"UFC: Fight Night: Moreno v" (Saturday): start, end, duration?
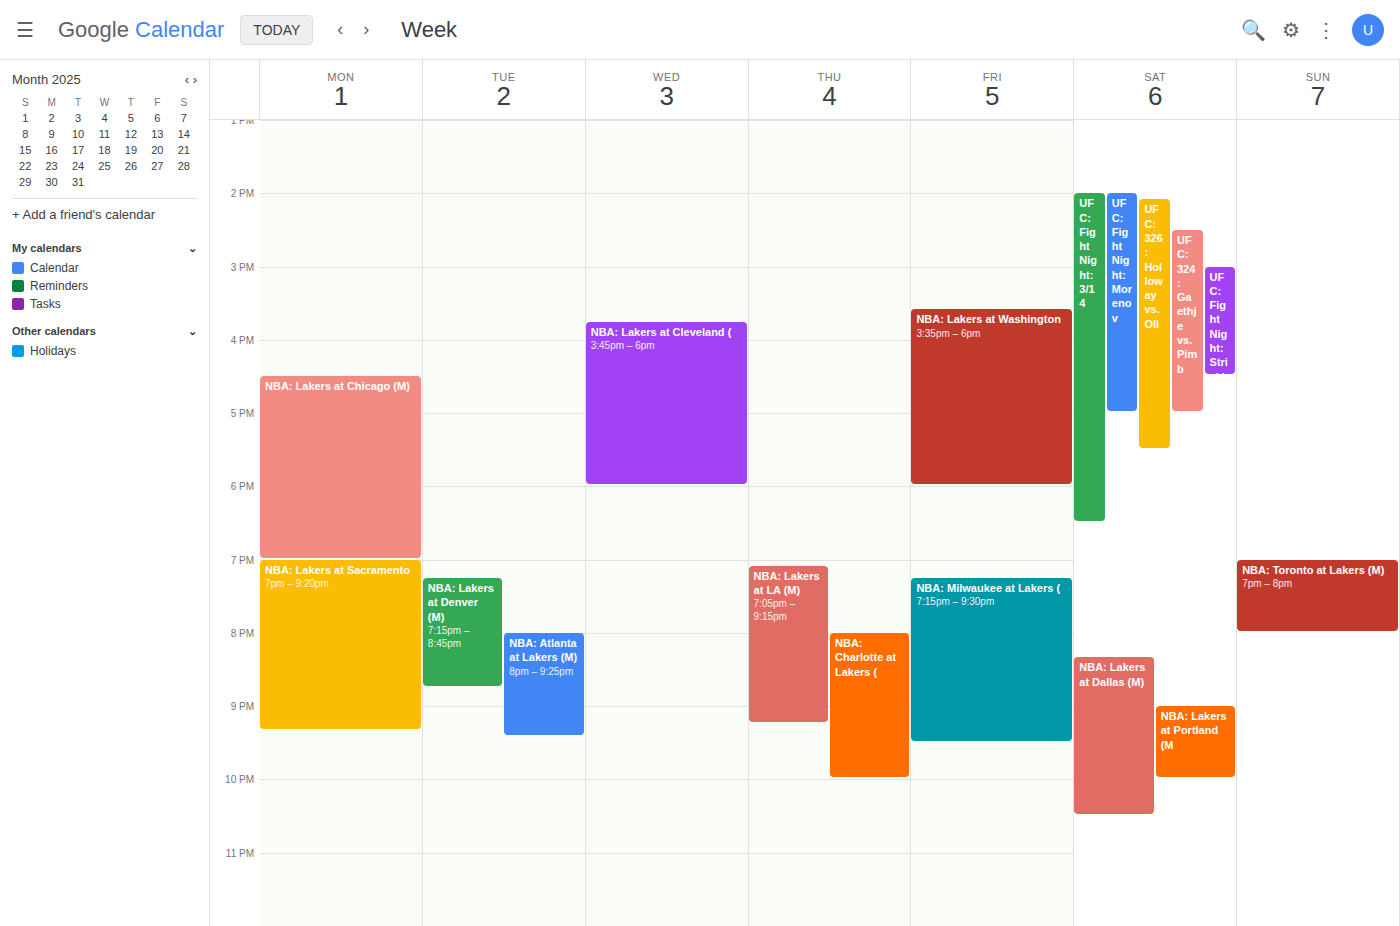
2:00 PM to 5:00 PM, 3 hours